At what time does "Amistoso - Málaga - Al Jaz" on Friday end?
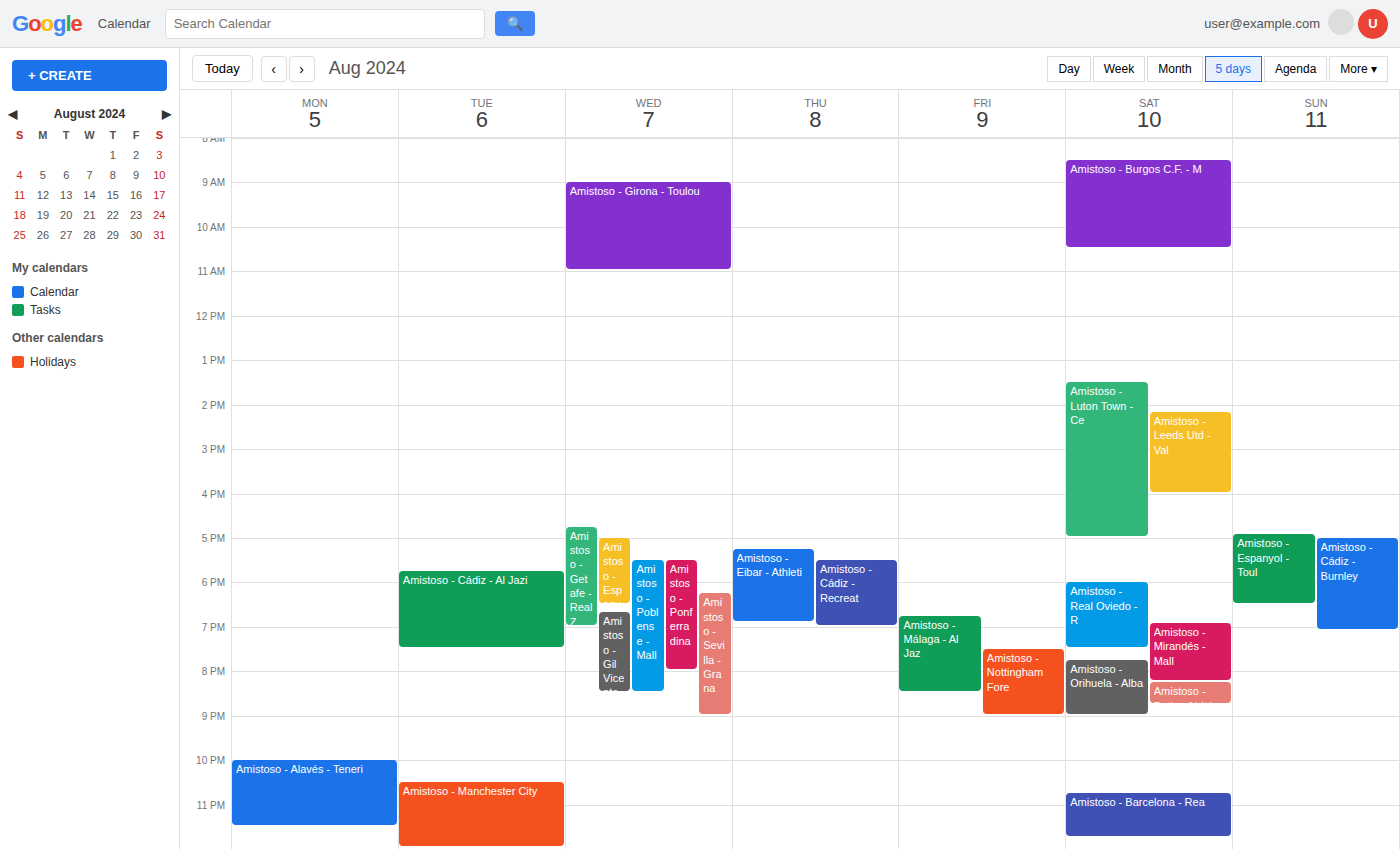
8:30 PM